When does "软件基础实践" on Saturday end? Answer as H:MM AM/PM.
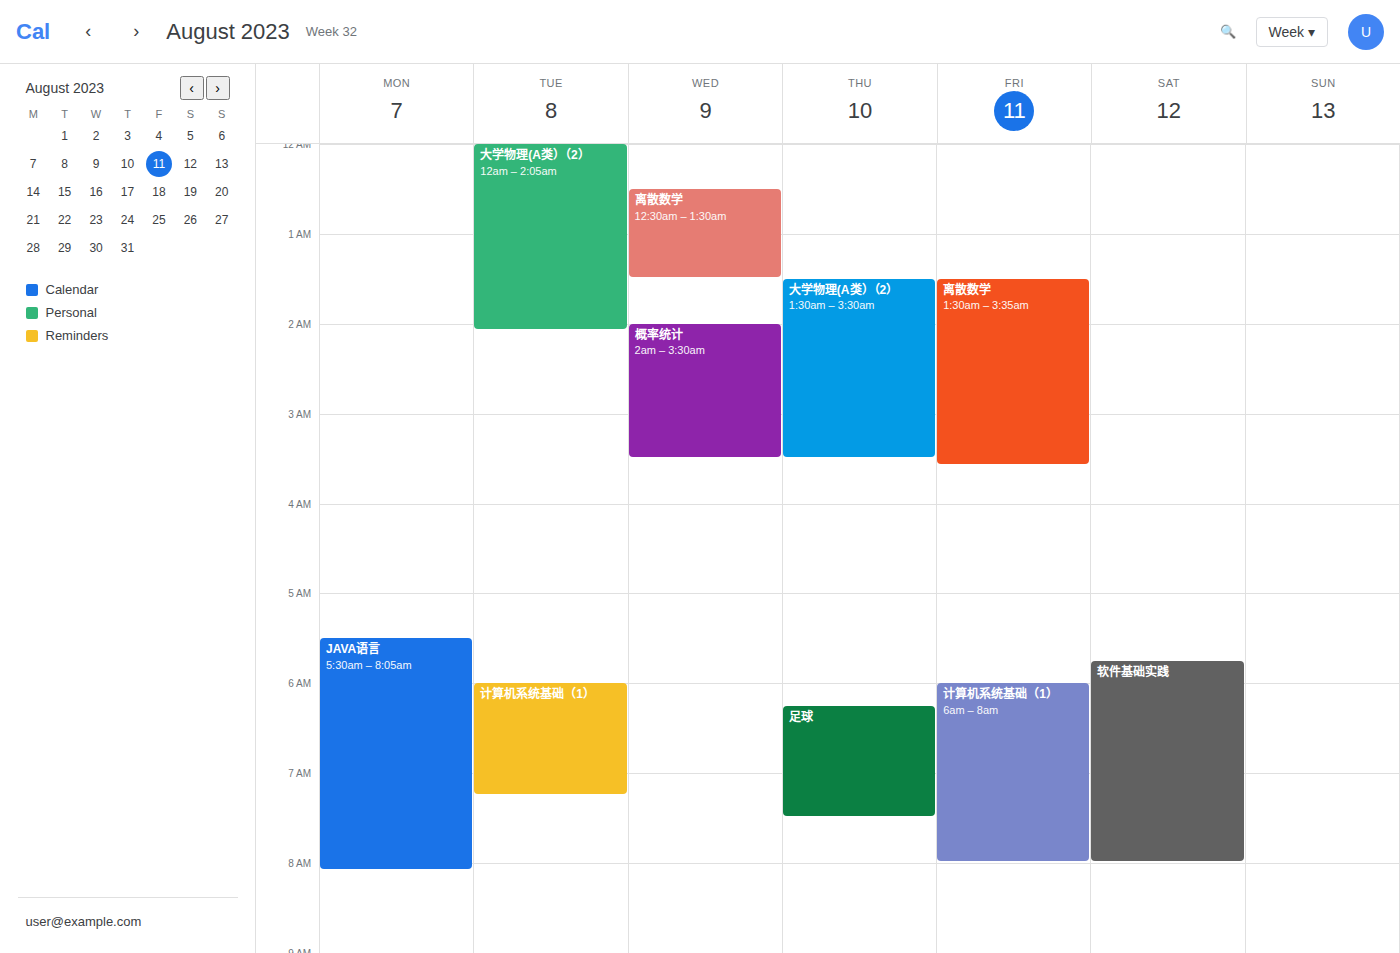
8:00 AM